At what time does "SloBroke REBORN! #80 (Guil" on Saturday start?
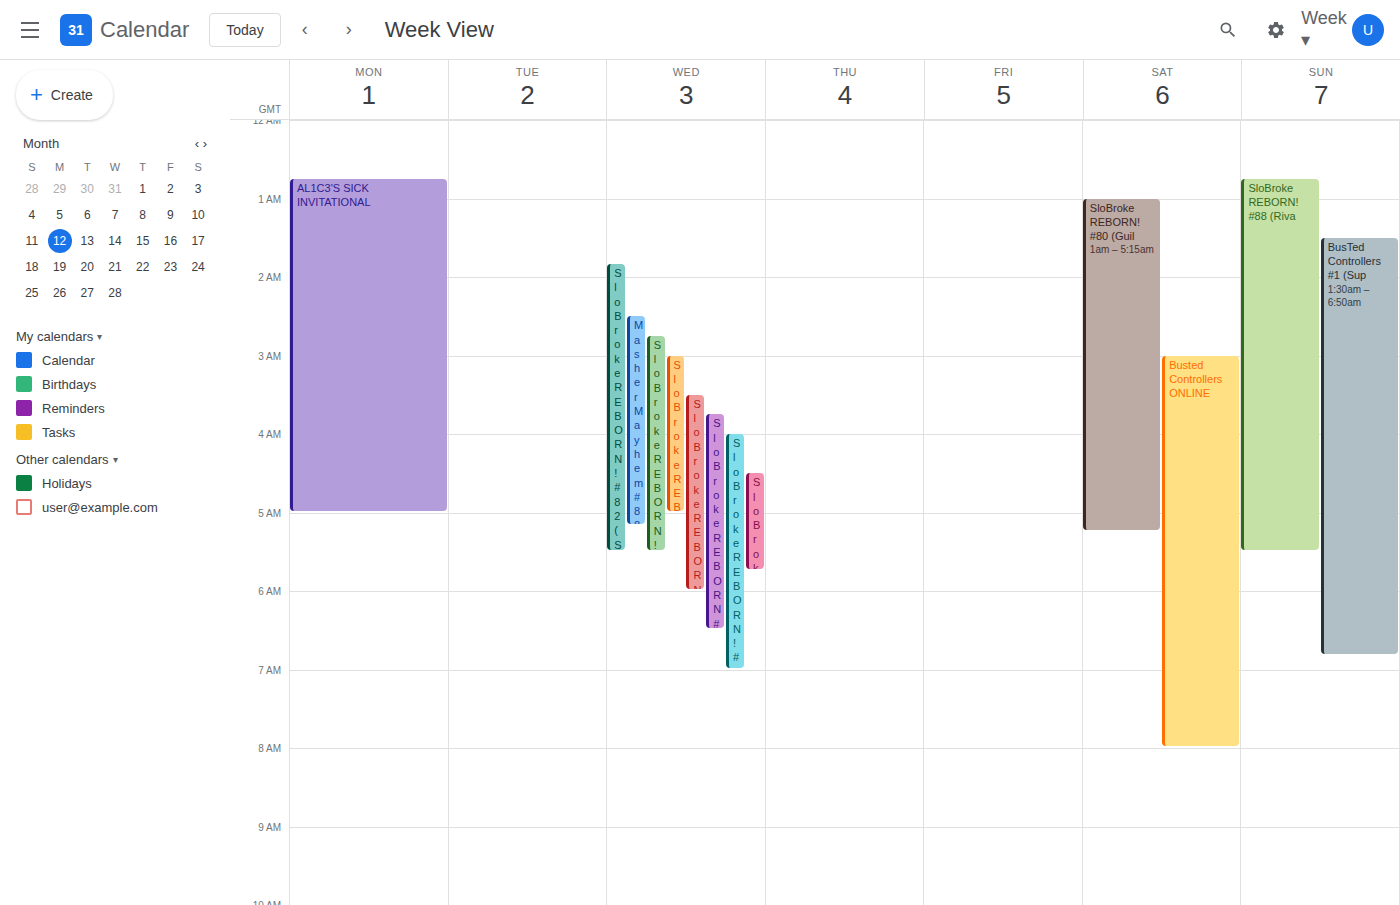
1:00 AM